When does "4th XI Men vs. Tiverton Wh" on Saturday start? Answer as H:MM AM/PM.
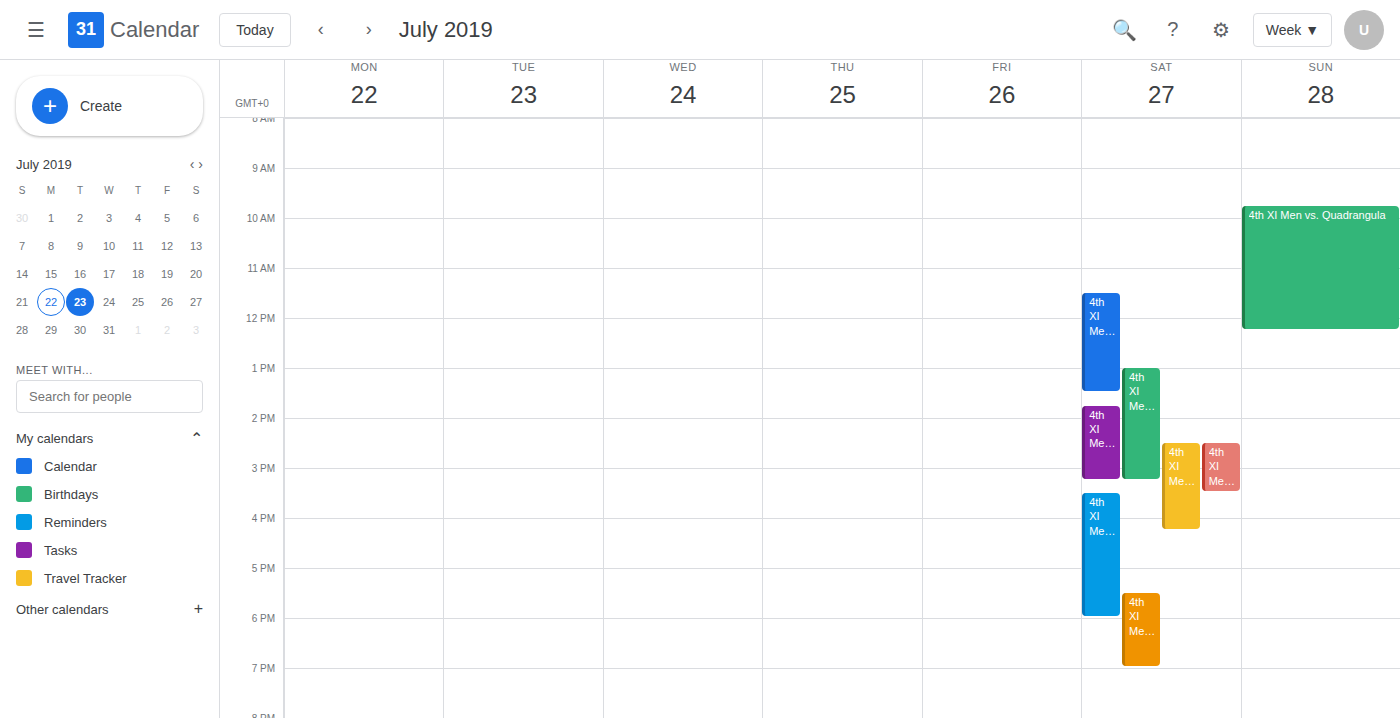
11:30 AM